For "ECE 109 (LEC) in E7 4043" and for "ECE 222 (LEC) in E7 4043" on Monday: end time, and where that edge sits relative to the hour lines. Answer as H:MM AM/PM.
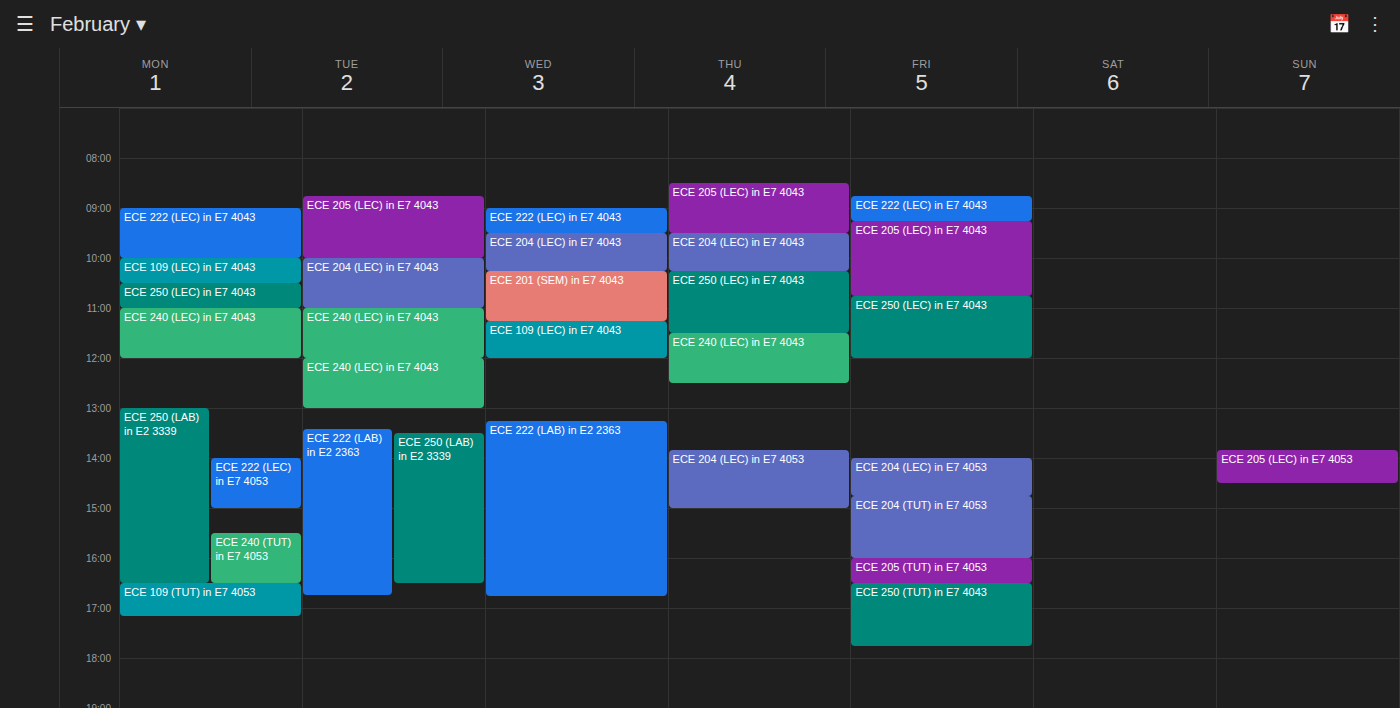
"ECE 109 (LEC) in E7 4043": 10:30 AM, halfway between the 10 AM and 11 AM lines. "ECE 222 (LEC) in E7 4043": 10:00 AM, exactly on the 10 AM line.